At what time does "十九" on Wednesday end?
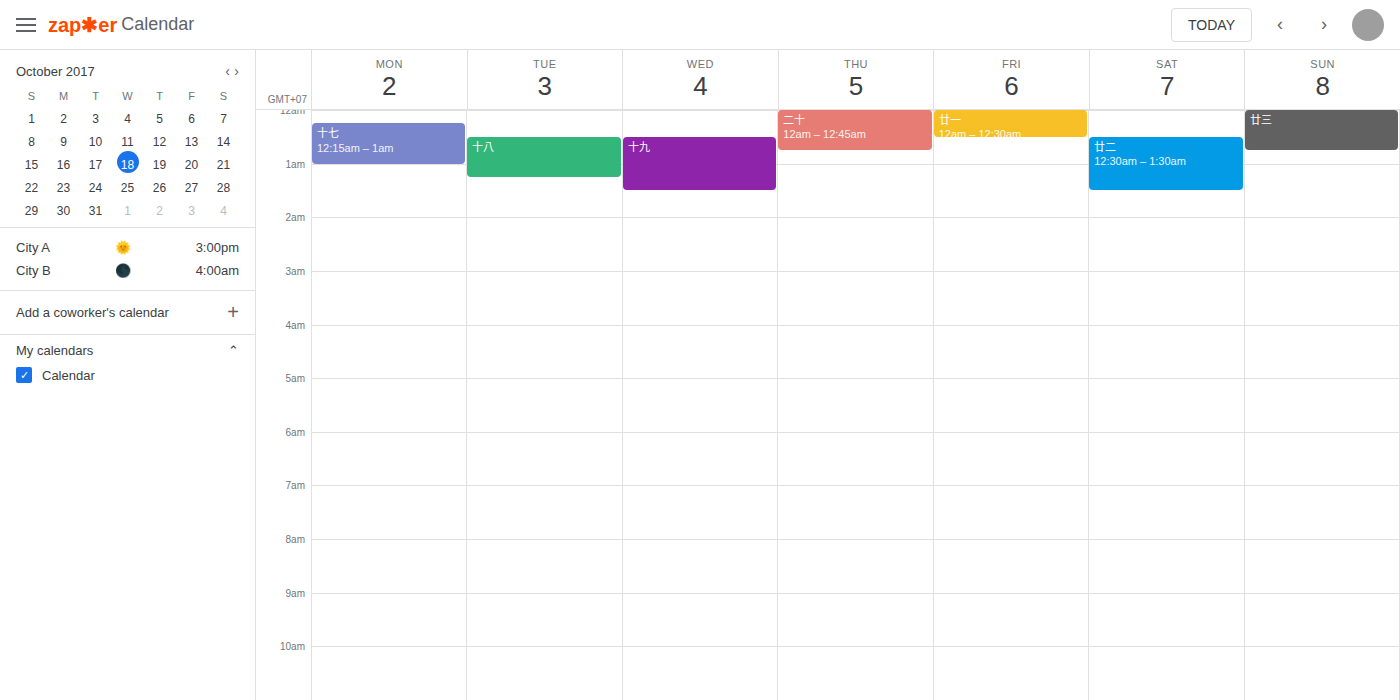
1:30 AM